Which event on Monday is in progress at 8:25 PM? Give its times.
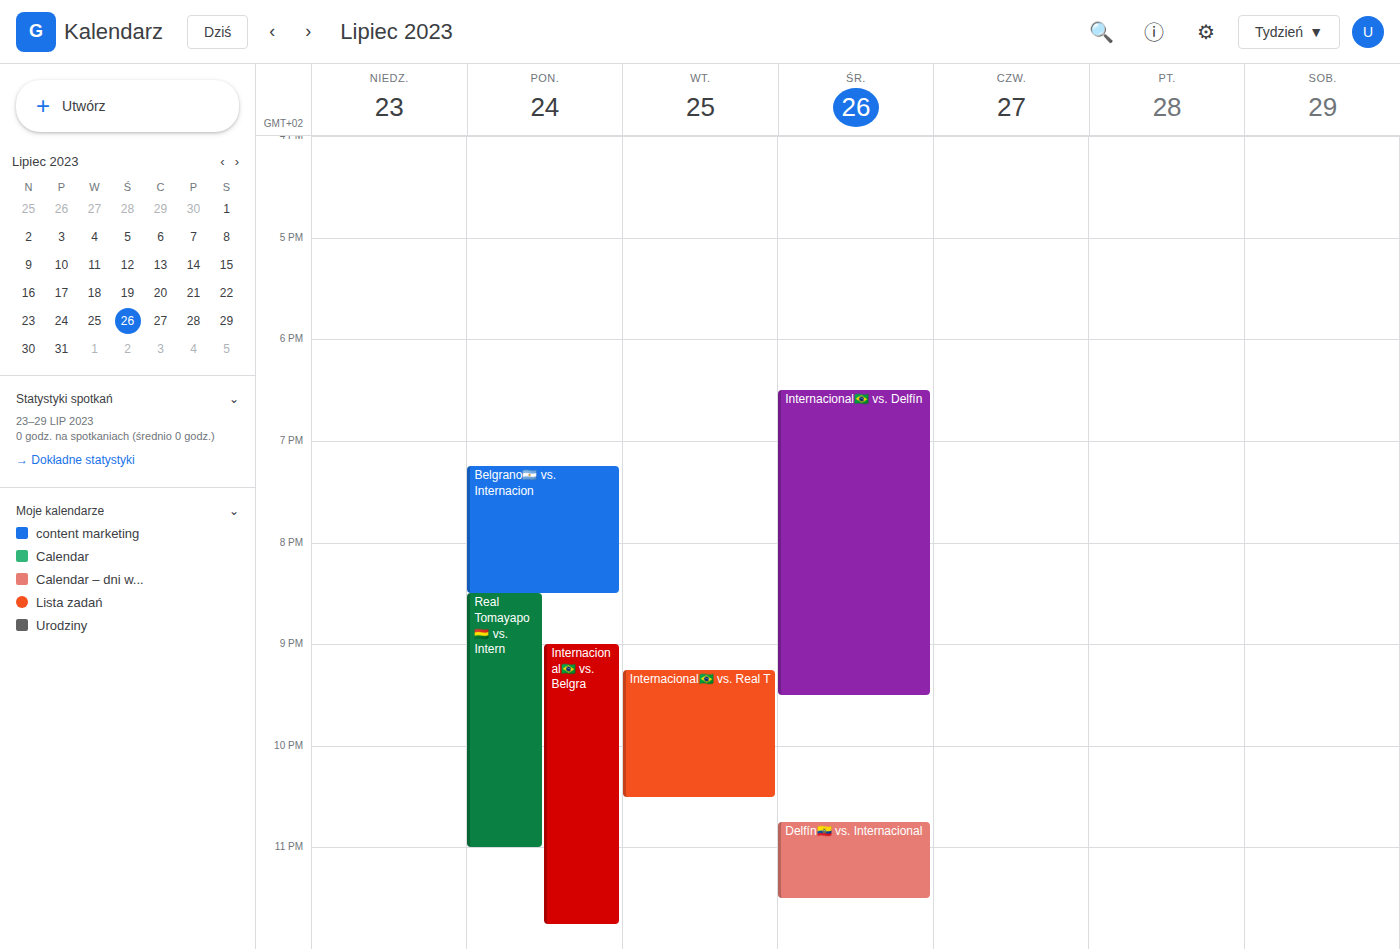
"Belgrano🇦🇷 vs. Internacion", 7:15 PM to 8:30 PM